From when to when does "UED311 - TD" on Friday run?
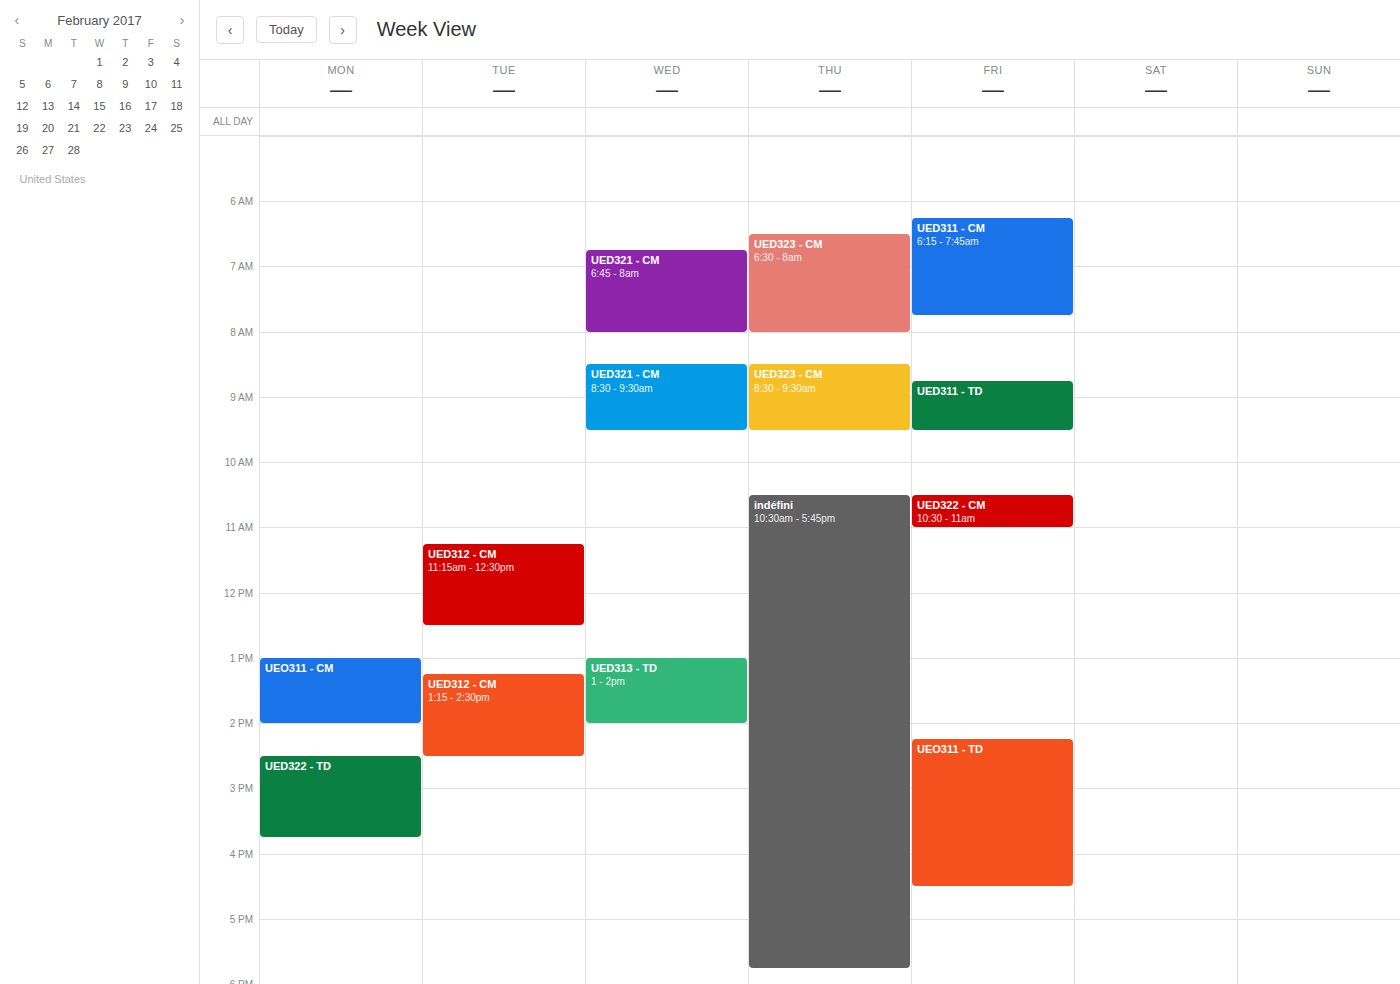
08:45 to 09:30